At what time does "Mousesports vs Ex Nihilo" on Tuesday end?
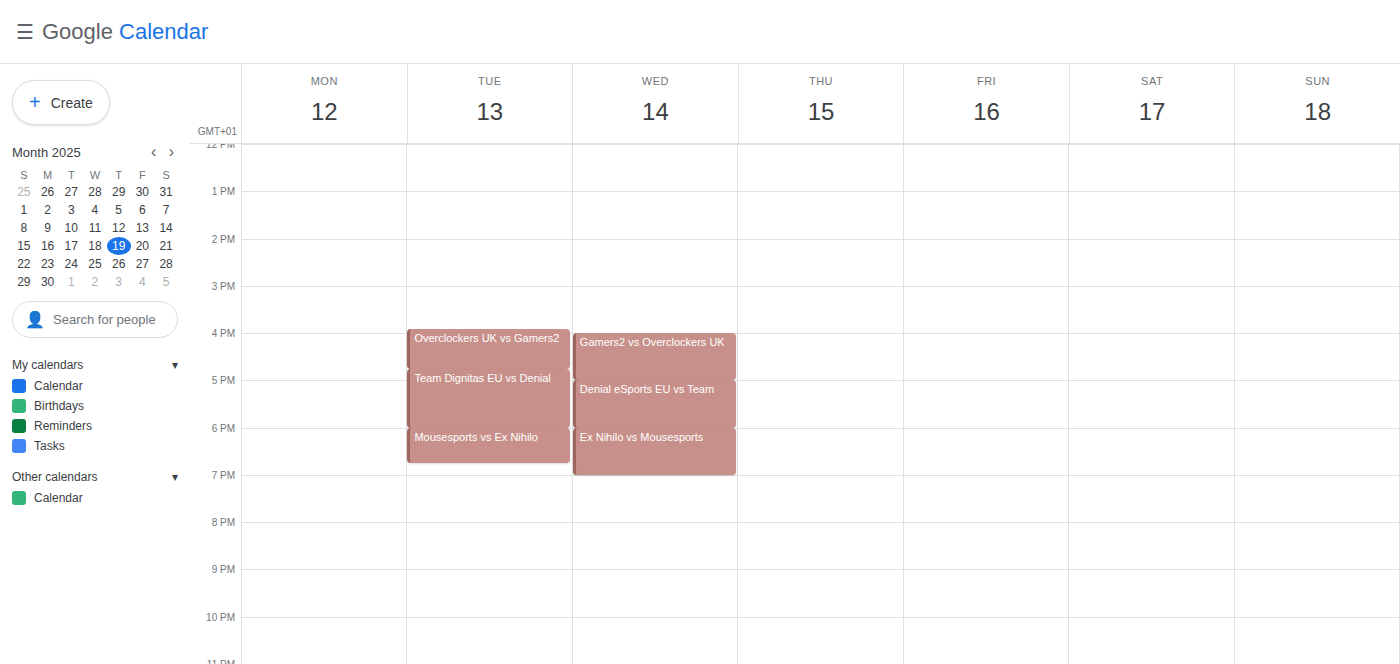
6:45 PM